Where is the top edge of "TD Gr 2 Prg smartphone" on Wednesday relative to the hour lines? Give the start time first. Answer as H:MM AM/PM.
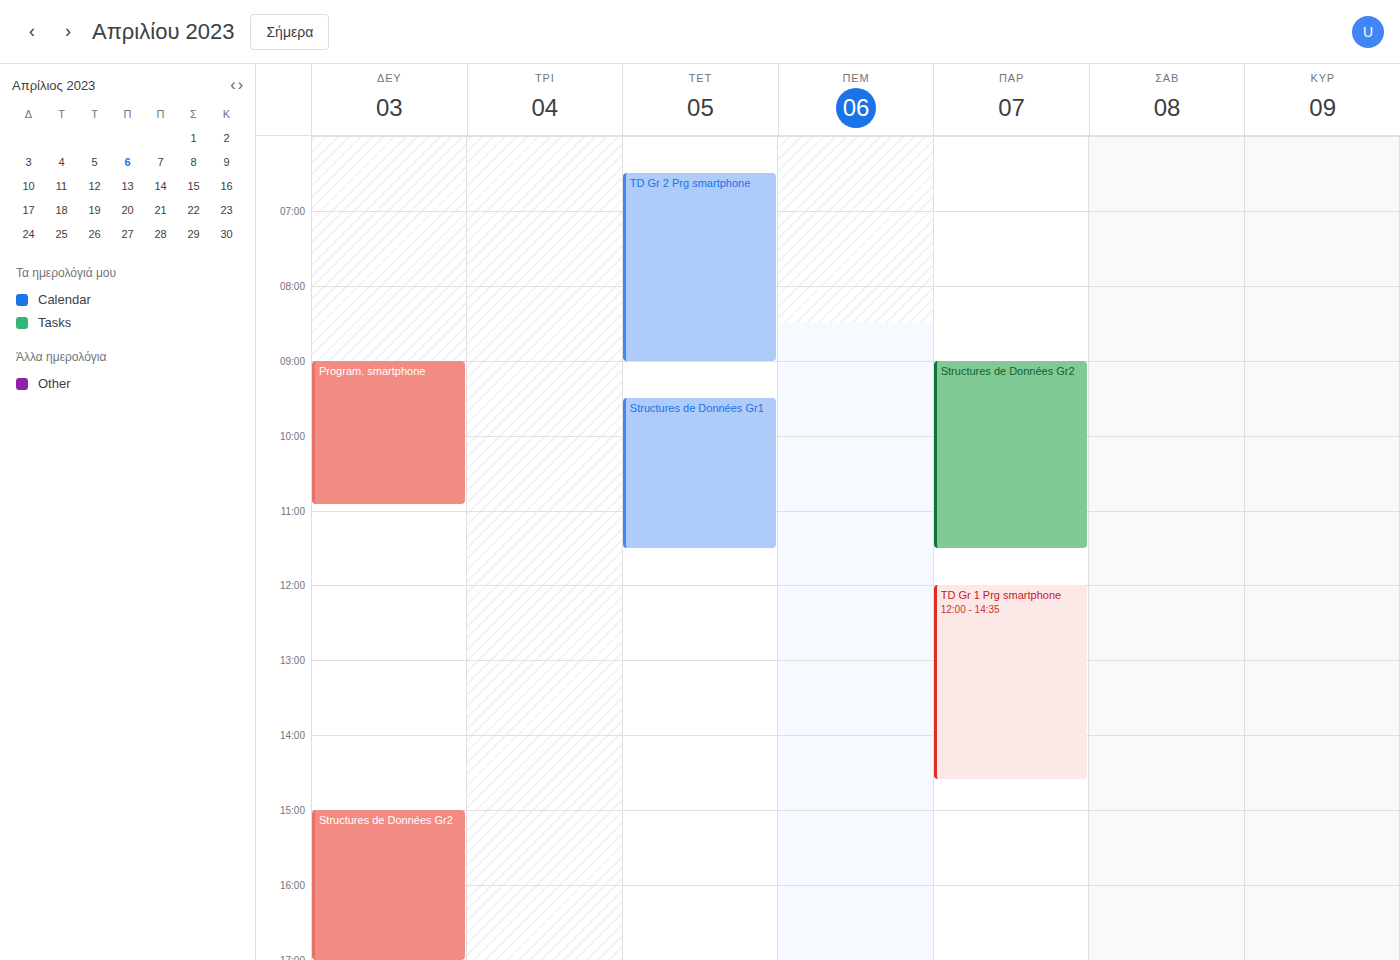
6:30 AM -- halfway between the 6 AM and 7 AM lines.